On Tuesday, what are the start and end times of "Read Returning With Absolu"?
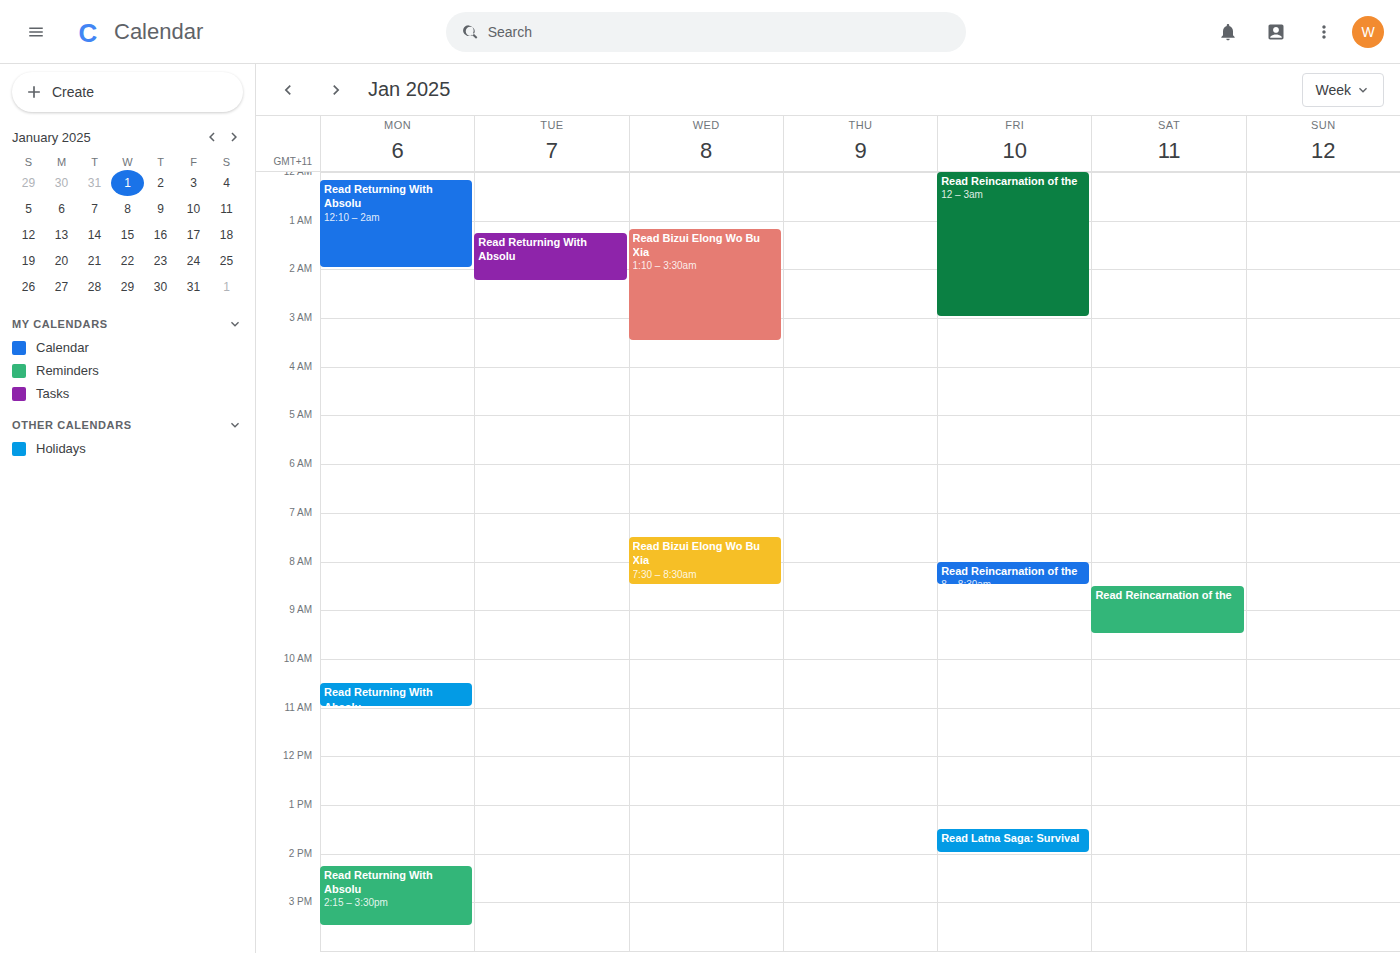
1:15 AM to 2:15 AM